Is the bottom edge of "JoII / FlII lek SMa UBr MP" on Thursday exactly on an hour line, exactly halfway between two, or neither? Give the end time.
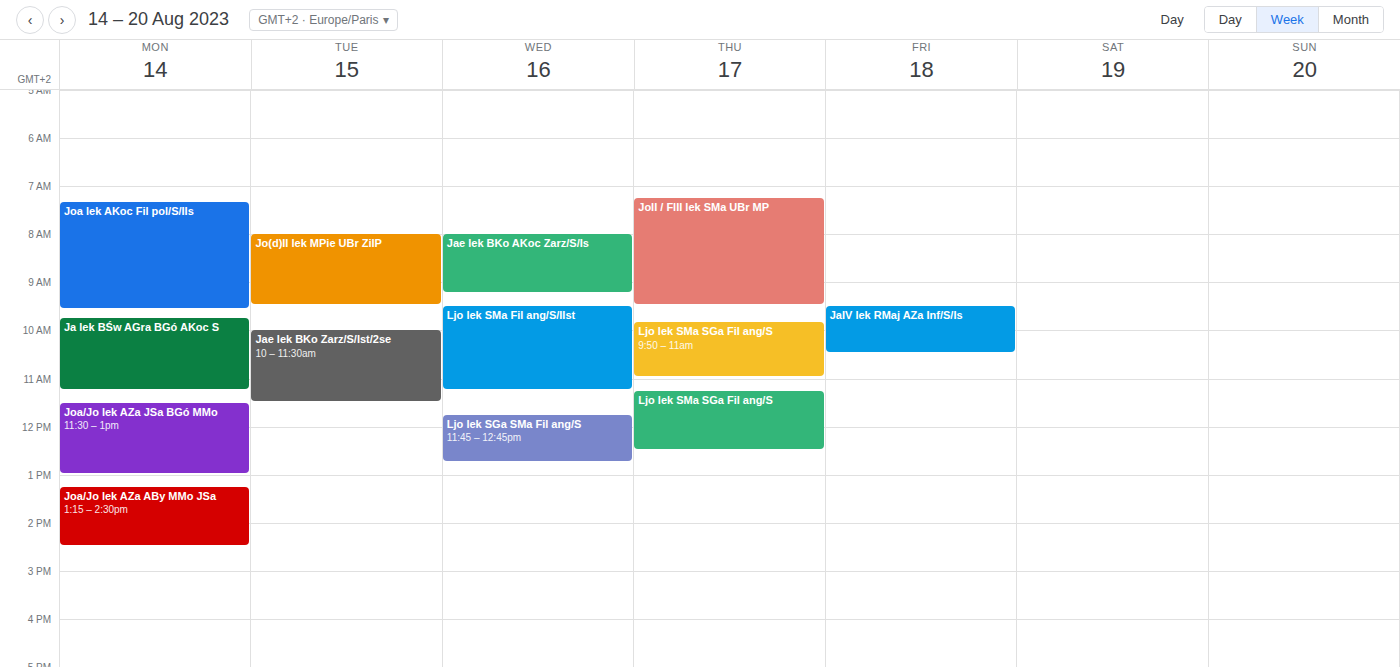
09:30 -- halfway between the 09:00 and 10:00 lines.